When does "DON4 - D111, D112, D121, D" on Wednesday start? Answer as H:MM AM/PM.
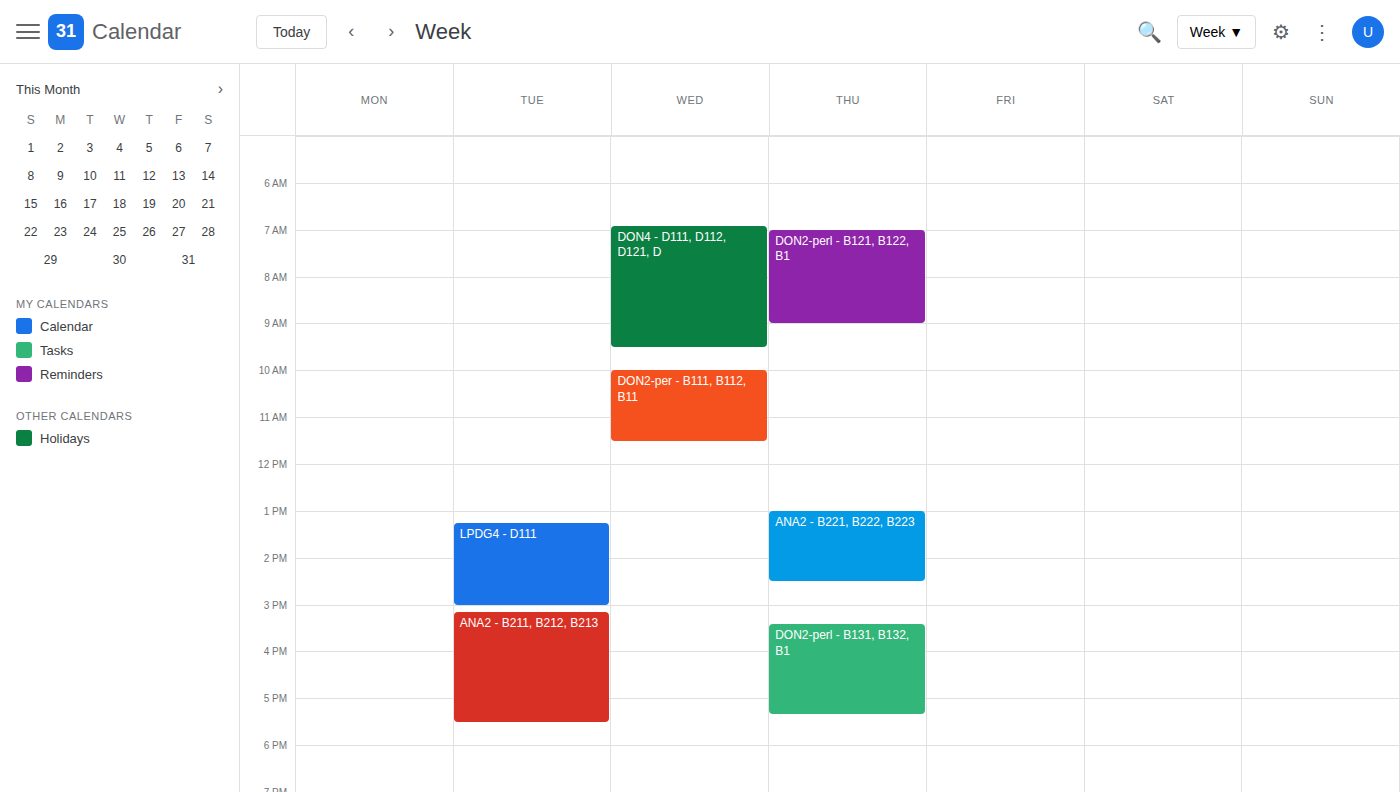
6:55 AM